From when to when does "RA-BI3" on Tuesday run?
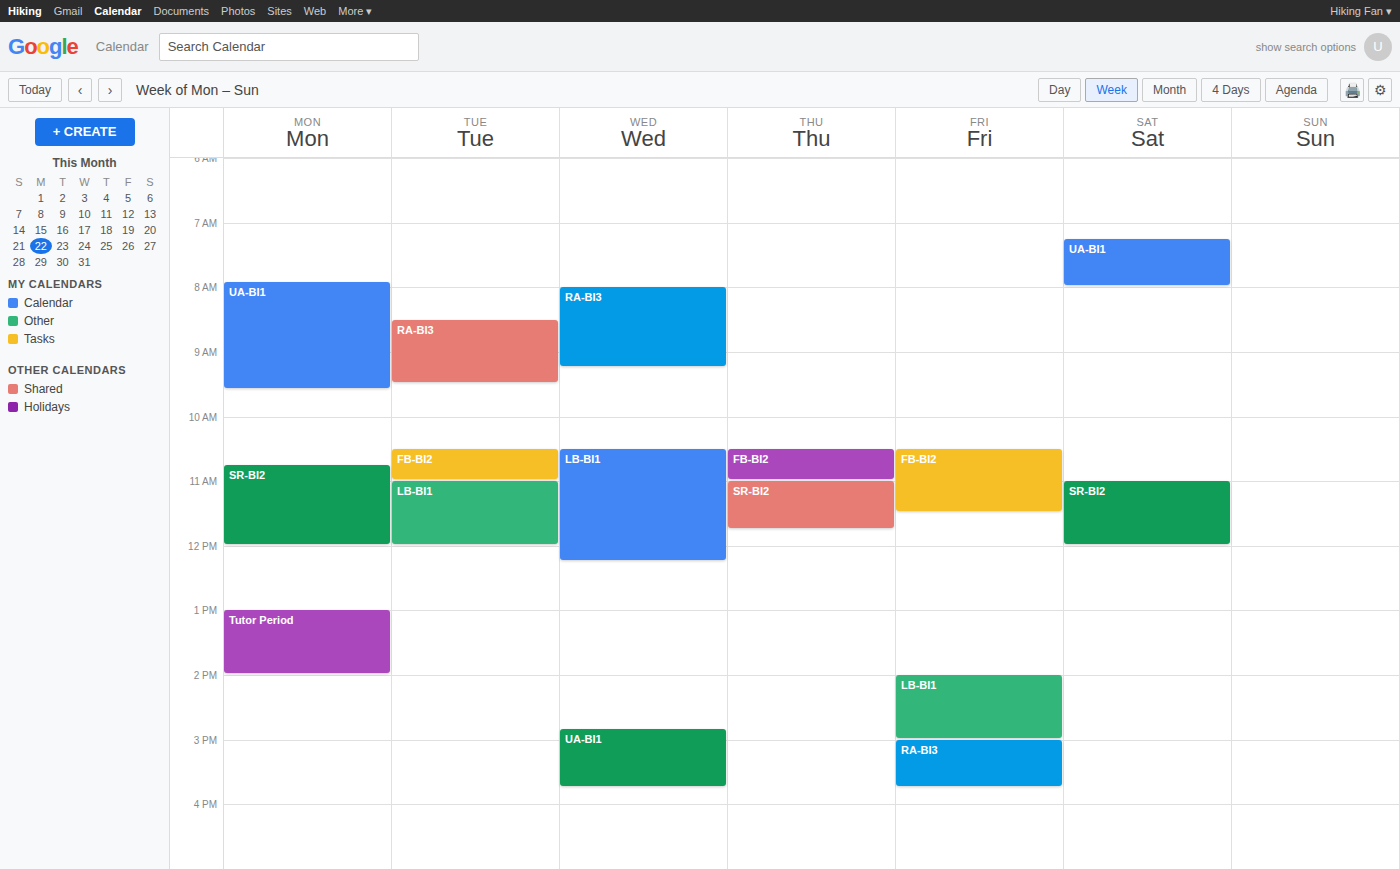
08:30 to 09:30